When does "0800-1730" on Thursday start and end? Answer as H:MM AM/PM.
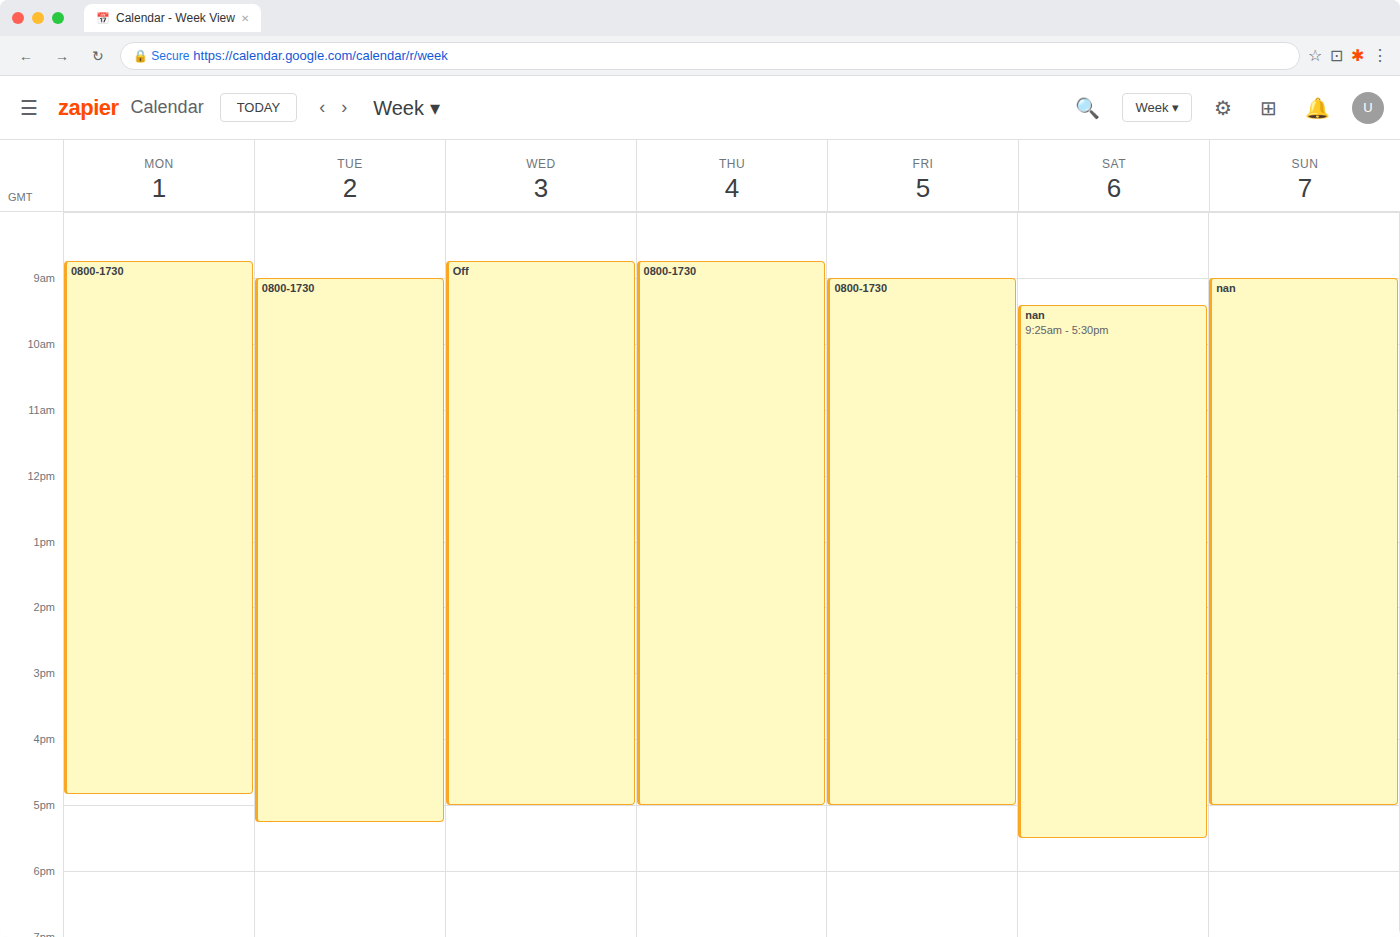
8:45 AM to 5:00 PM